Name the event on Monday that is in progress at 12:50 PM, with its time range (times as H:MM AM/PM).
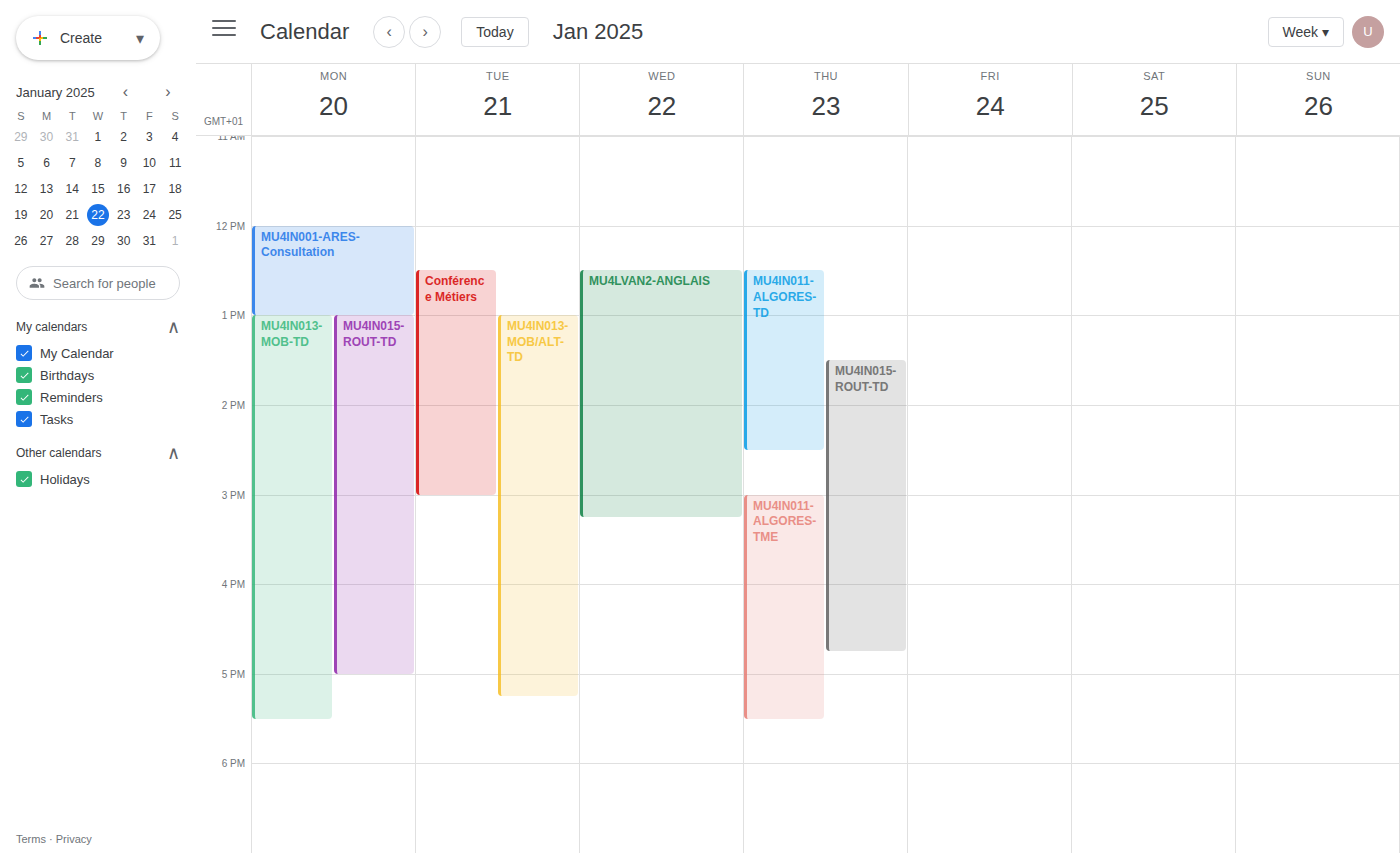
"MU4IN001-ARES-Consultation", 12:00 PM to 1:00 PM